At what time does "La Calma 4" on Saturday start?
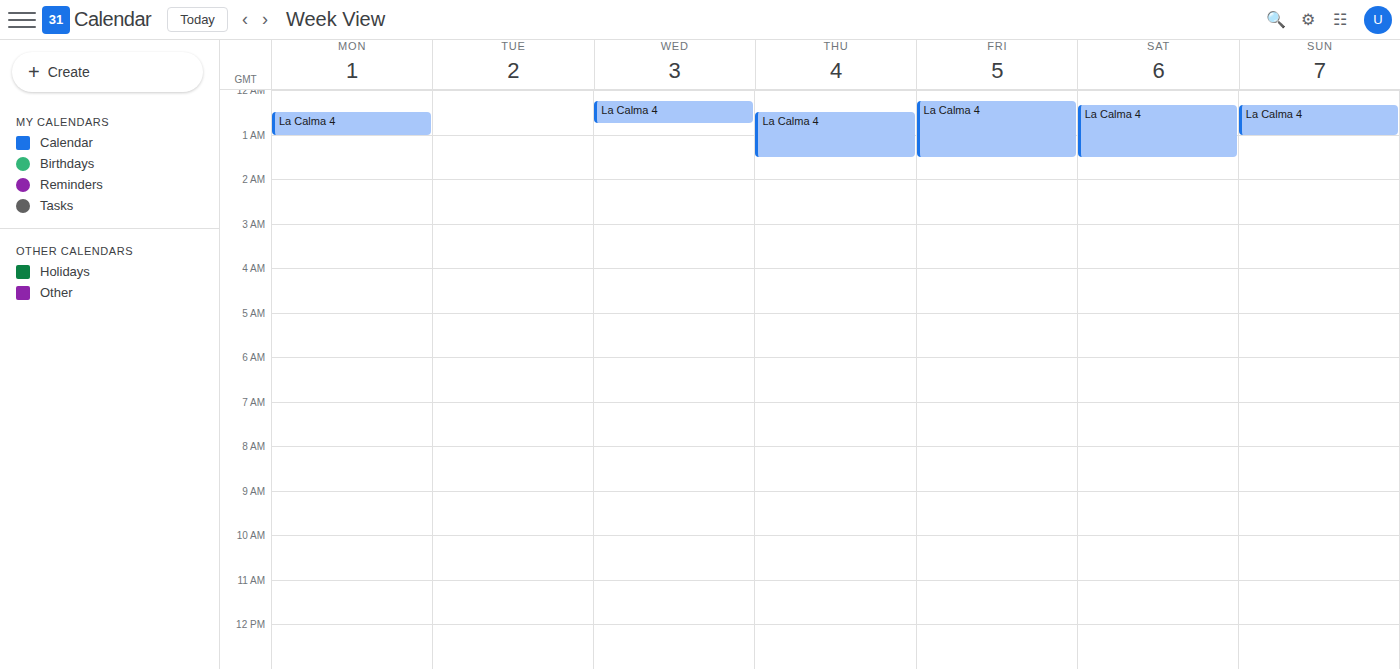
12:20 AM